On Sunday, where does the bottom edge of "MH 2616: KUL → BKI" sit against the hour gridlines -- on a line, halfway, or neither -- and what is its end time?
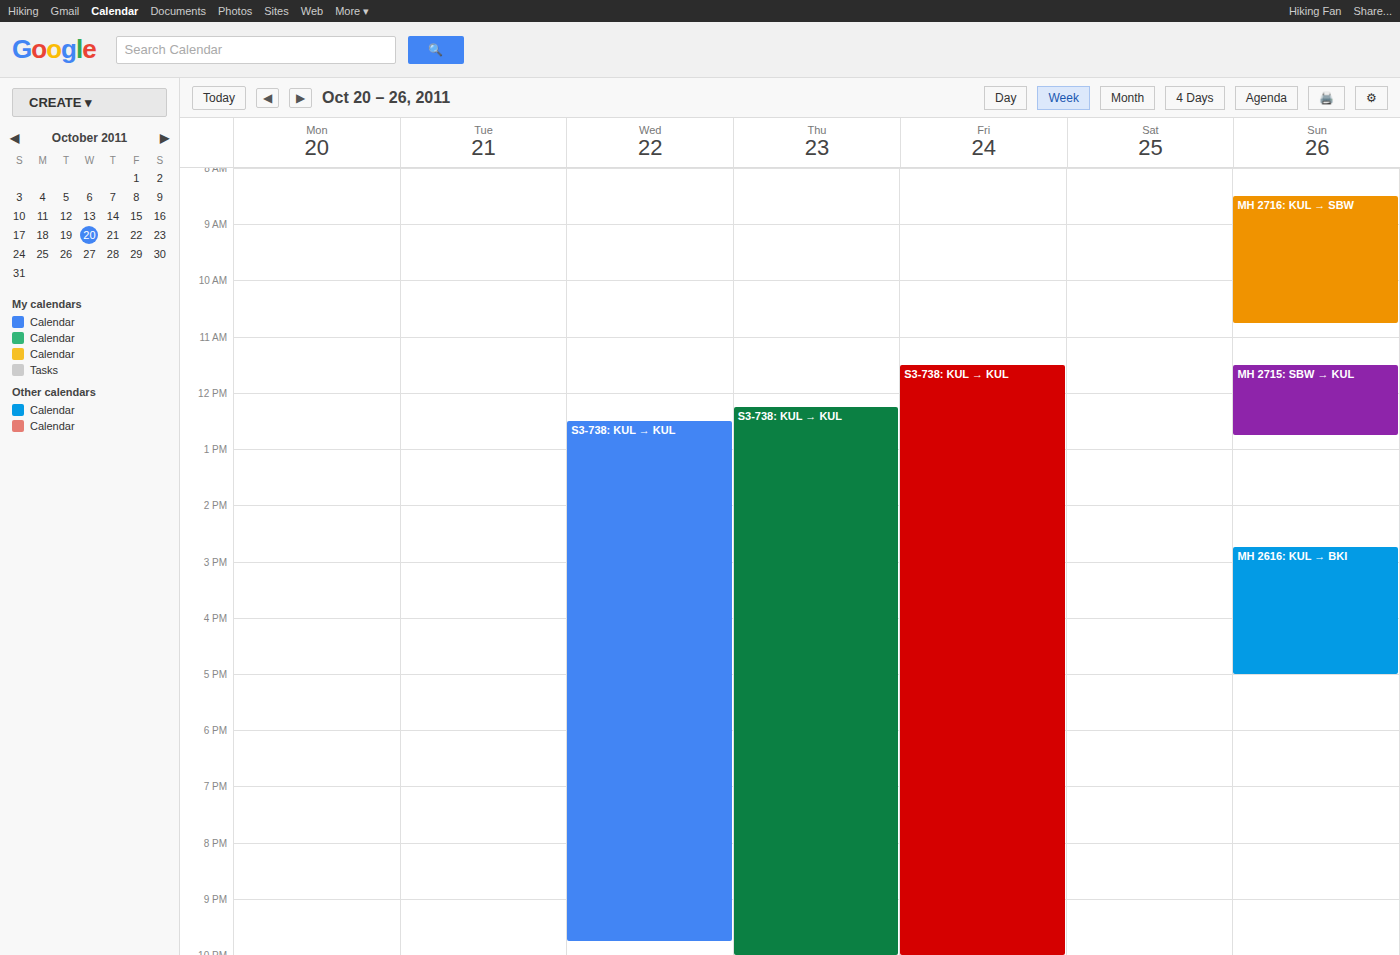
5:00 PM -- exactly on the 5 PM line.